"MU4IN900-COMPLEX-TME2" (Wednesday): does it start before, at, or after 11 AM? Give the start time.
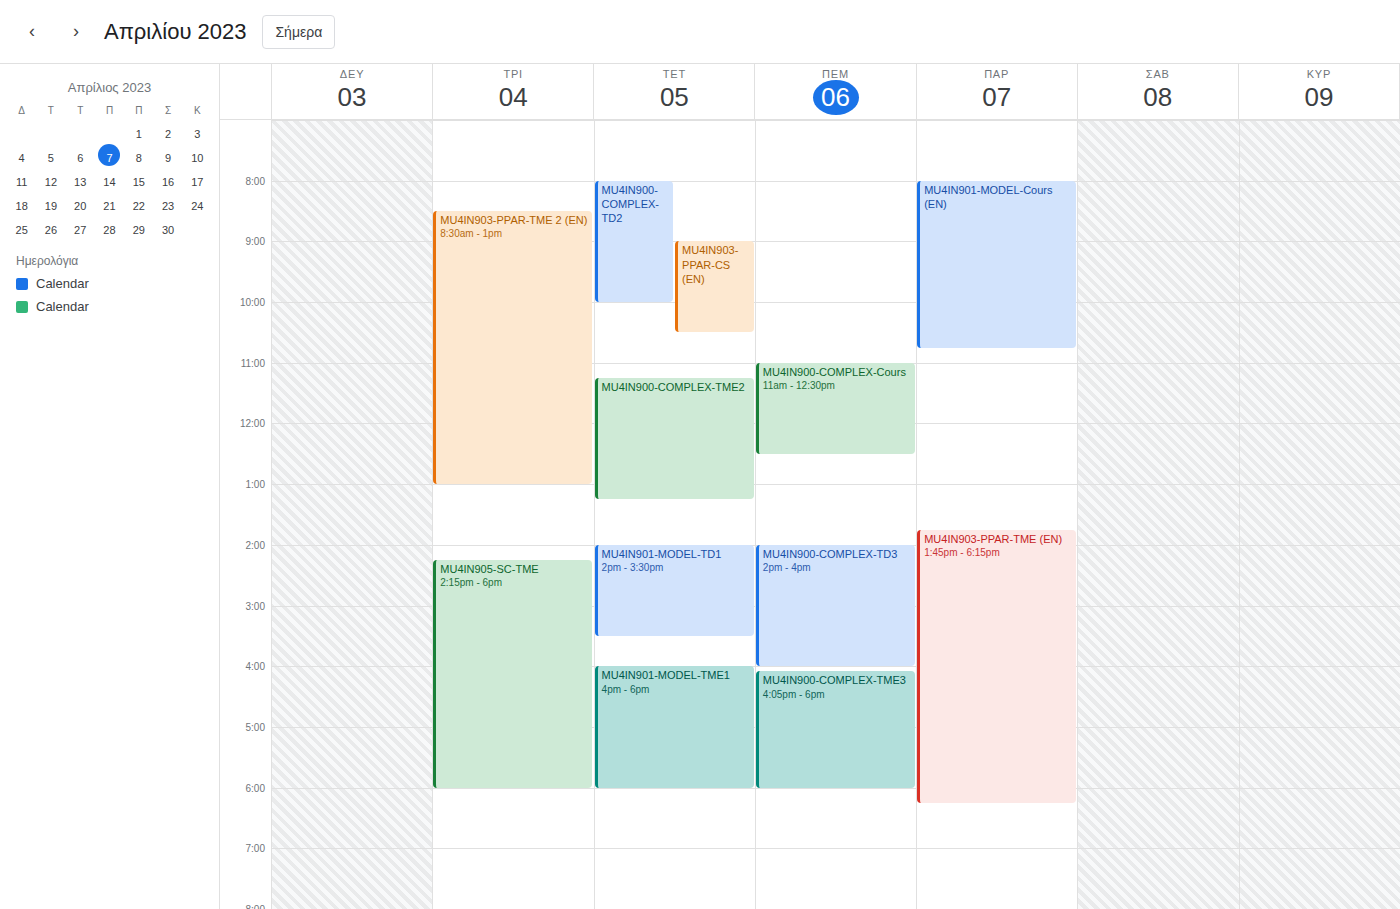
11:15 AM -- after 11 AM, 15 minutes below the 11 AM line.